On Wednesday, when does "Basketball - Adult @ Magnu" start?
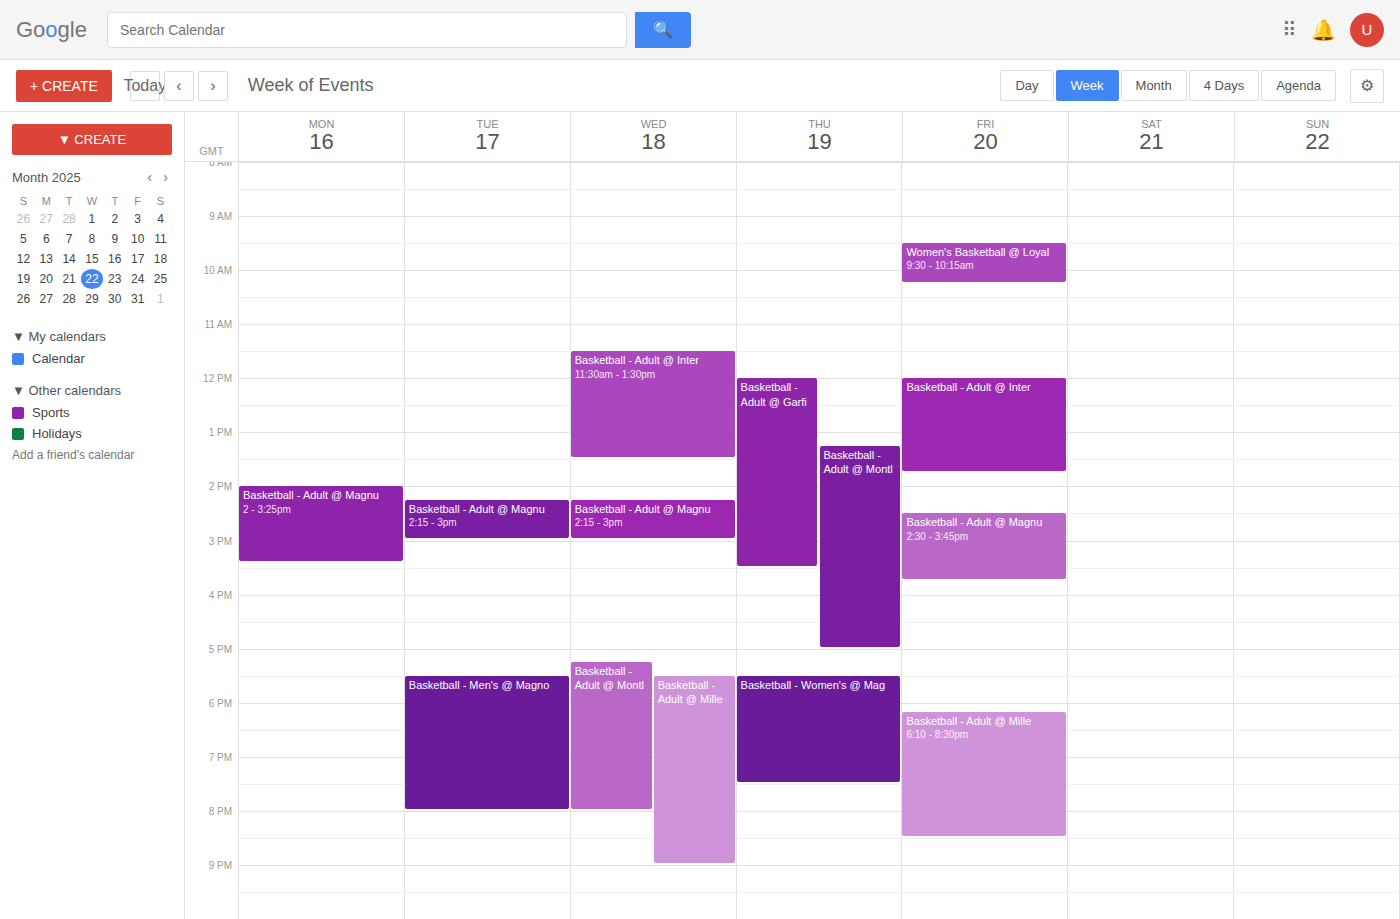
2:15 PM